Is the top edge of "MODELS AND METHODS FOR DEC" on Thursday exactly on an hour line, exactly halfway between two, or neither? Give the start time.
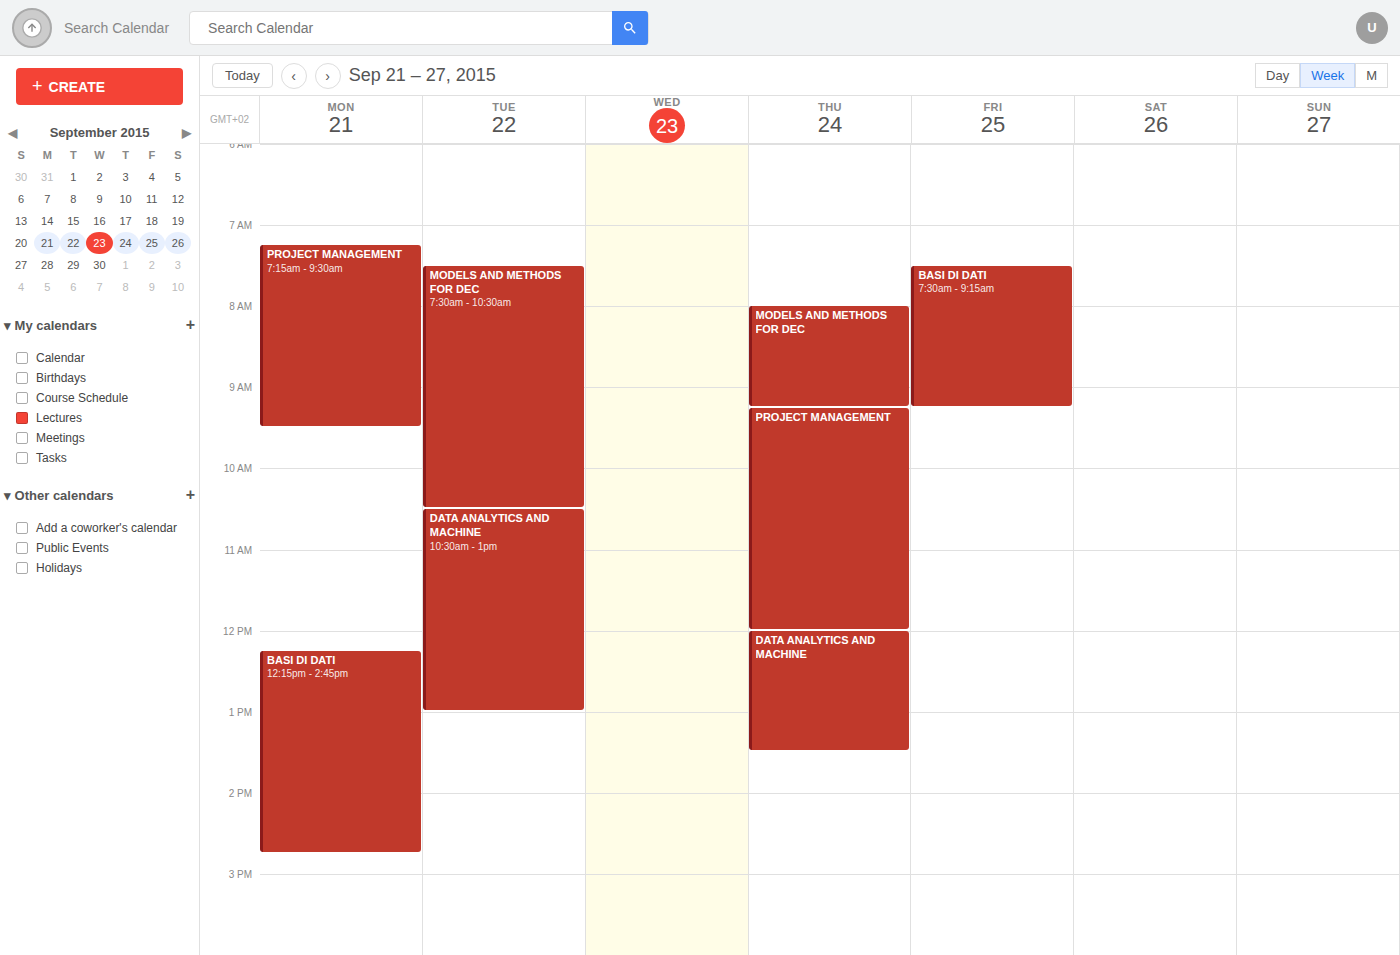
8:00 AM -- exactly on the 8 AM line.